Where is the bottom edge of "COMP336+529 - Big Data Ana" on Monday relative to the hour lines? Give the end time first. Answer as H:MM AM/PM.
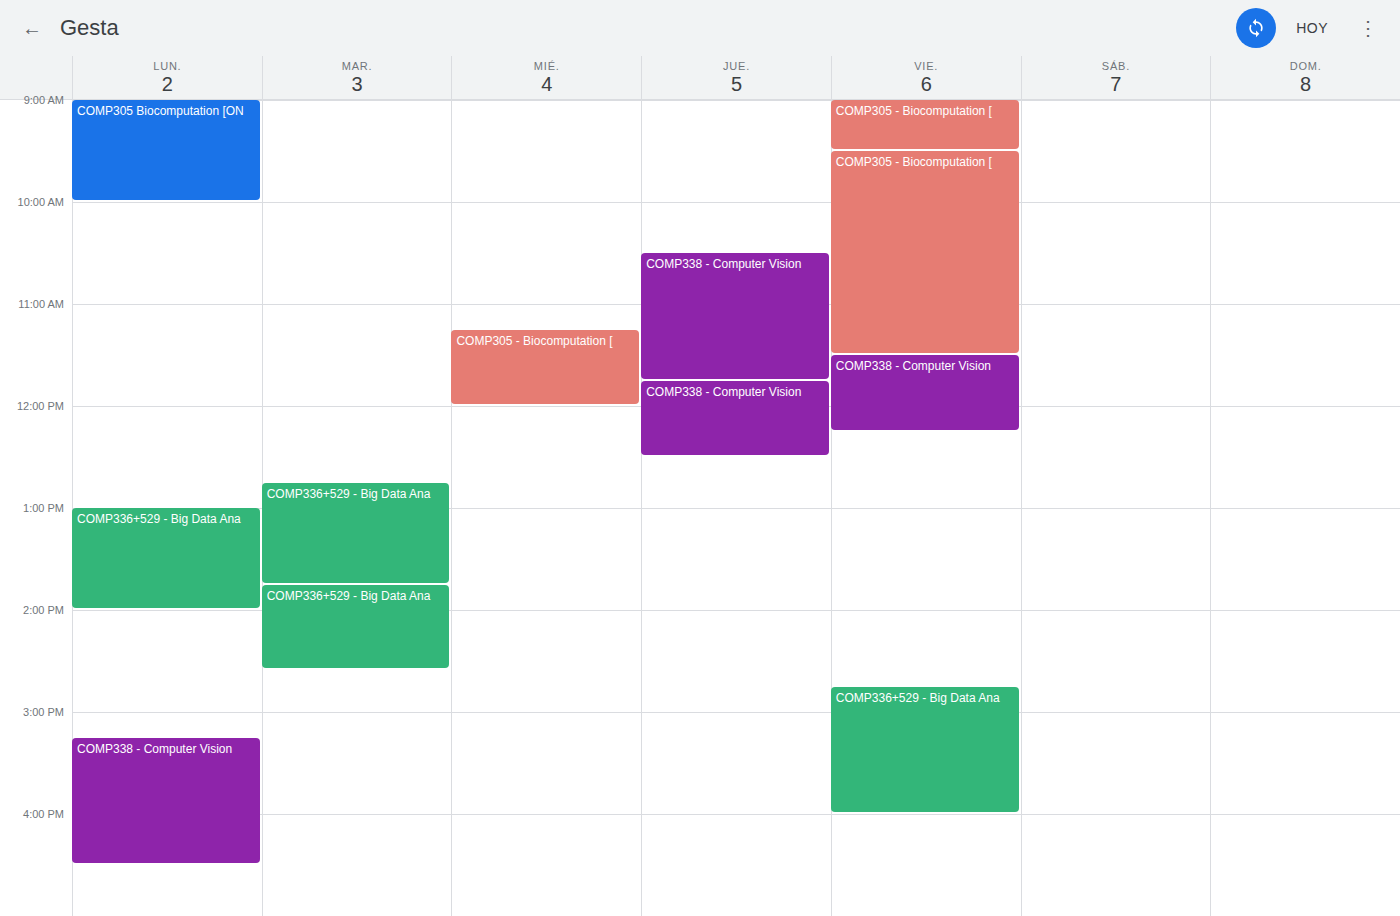
2:00 PM -- exactly on the 2 PM line.